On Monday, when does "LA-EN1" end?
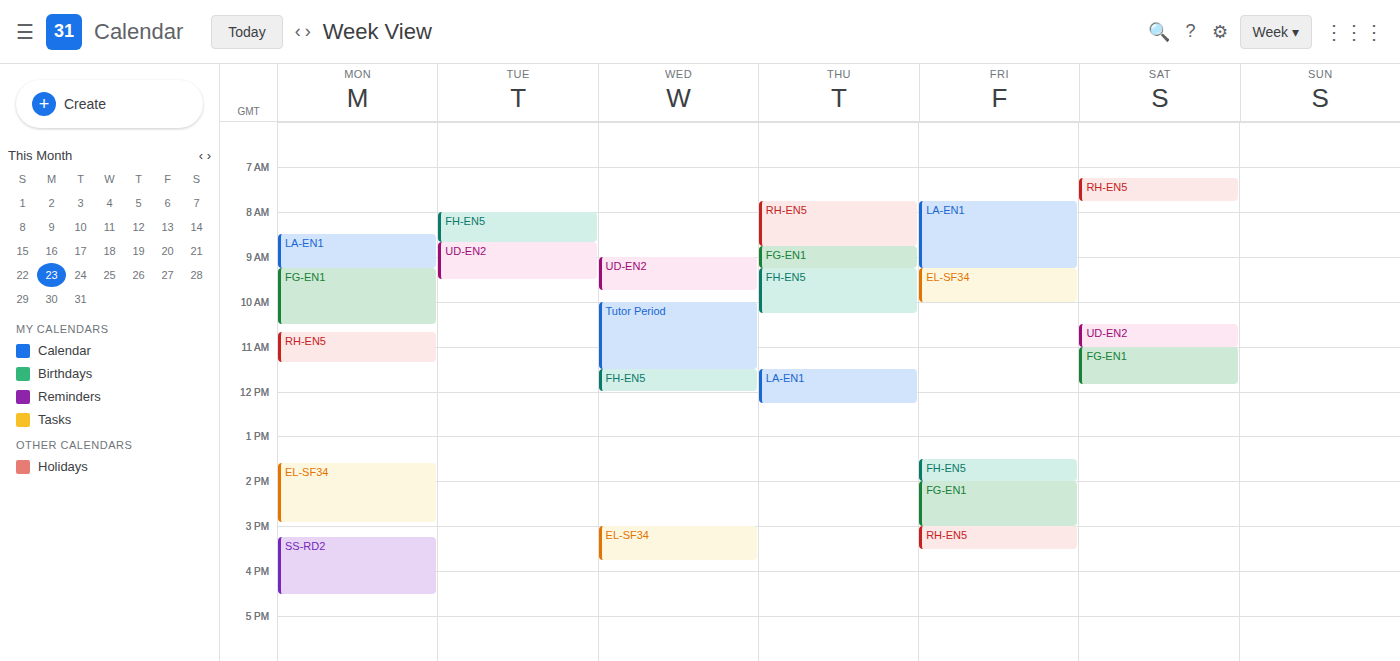
9:15 AM